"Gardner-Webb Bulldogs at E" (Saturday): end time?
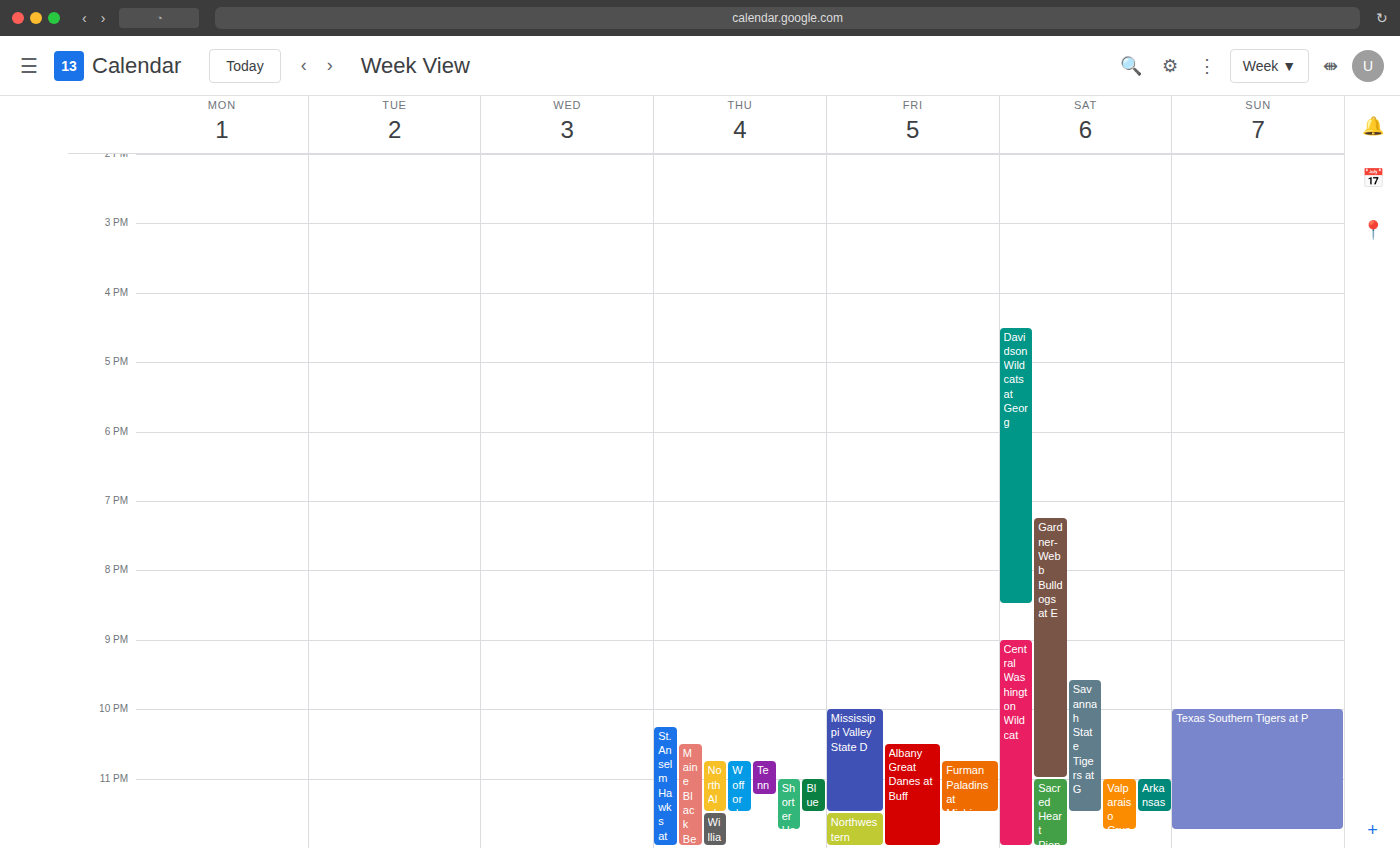
11:00 PM